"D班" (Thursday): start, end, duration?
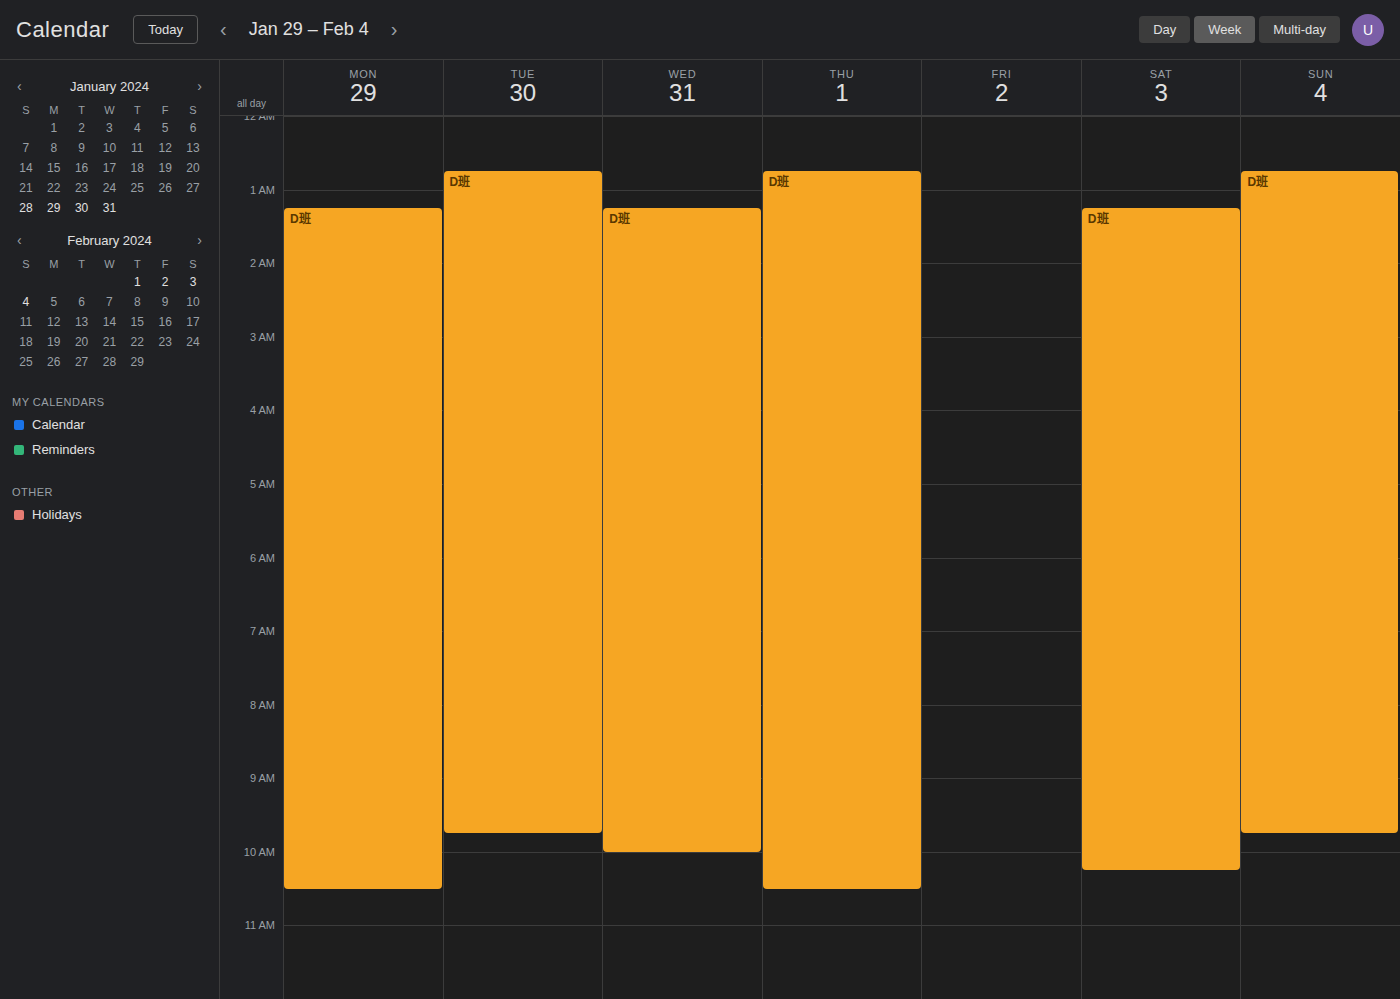
00:45 to 10:30, 9 hours 45 minutes